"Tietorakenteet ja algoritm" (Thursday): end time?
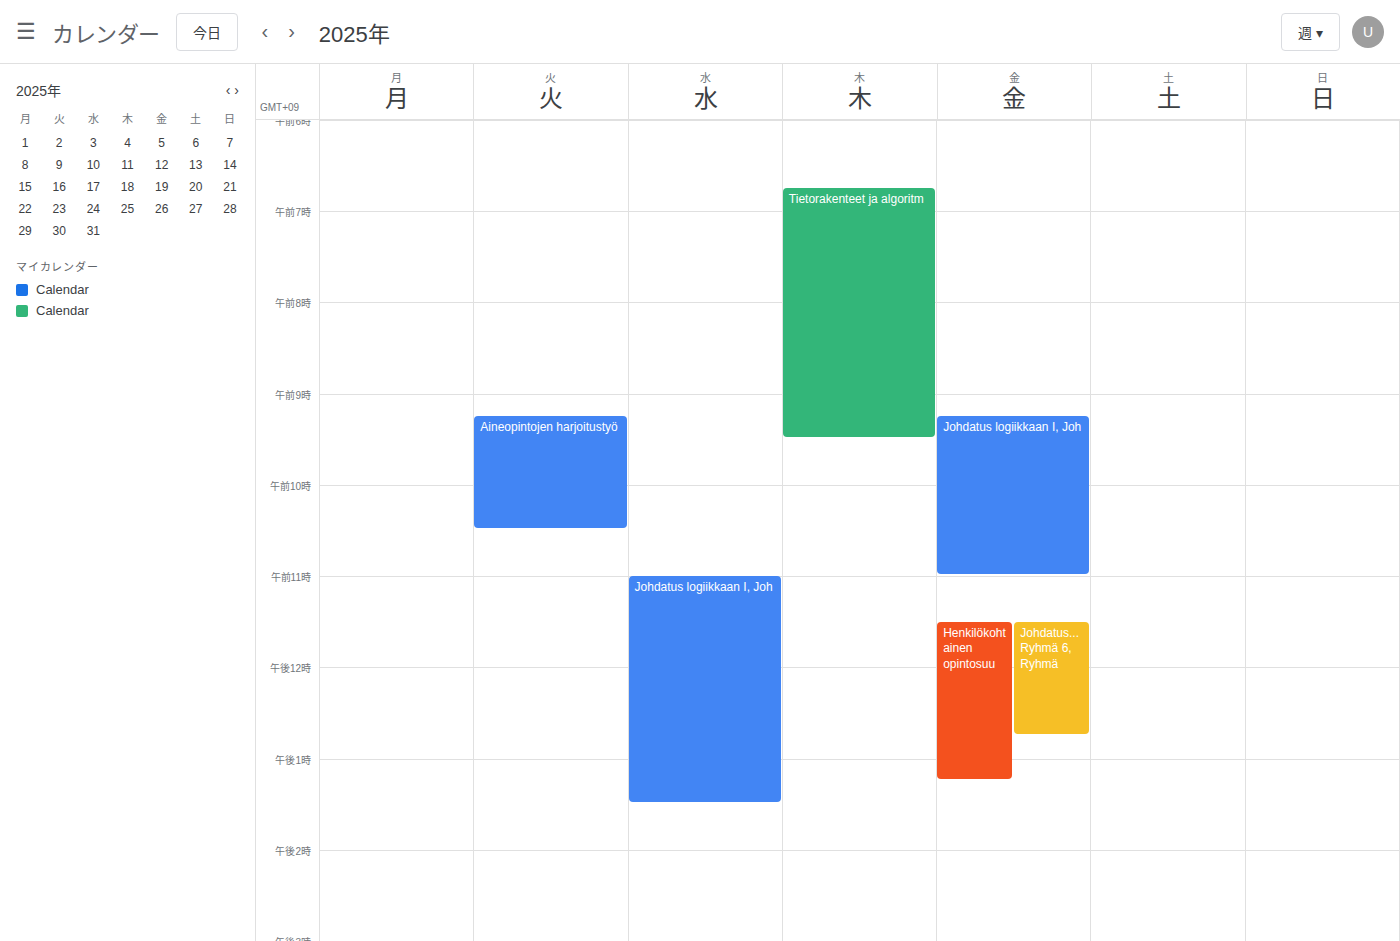
9:30 AM